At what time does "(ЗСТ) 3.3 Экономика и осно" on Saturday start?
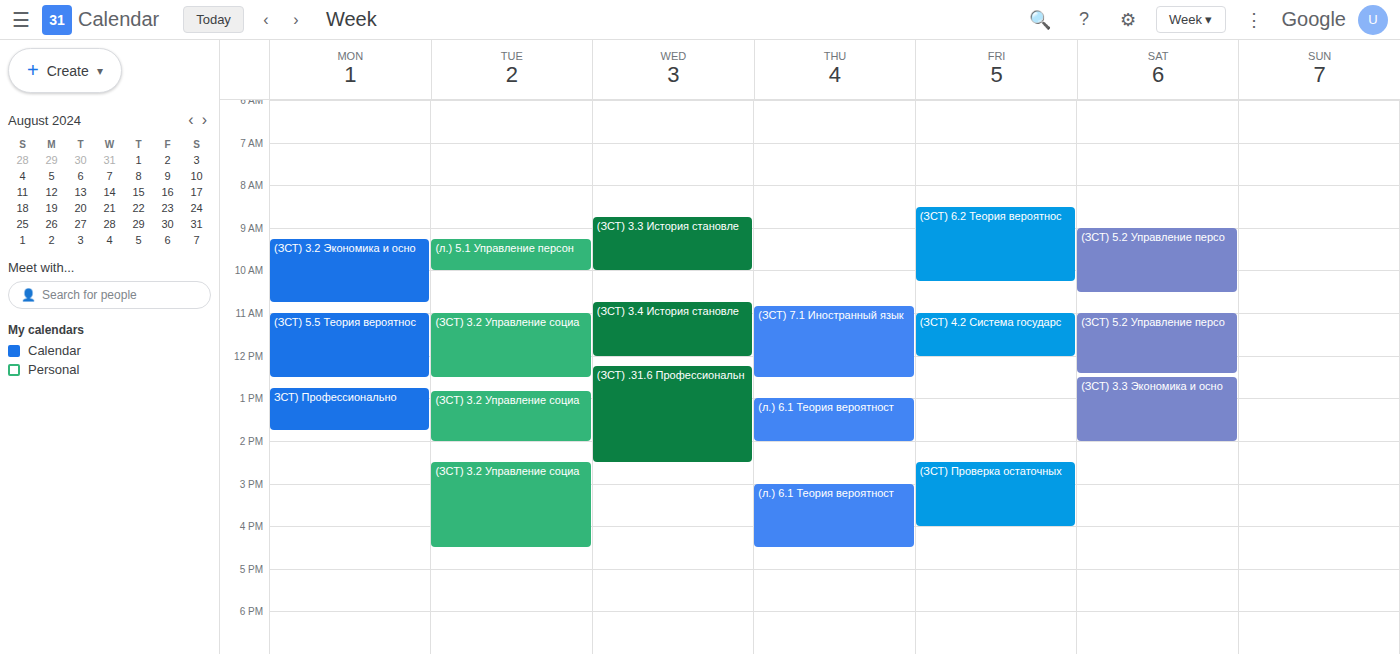
12:30 PM